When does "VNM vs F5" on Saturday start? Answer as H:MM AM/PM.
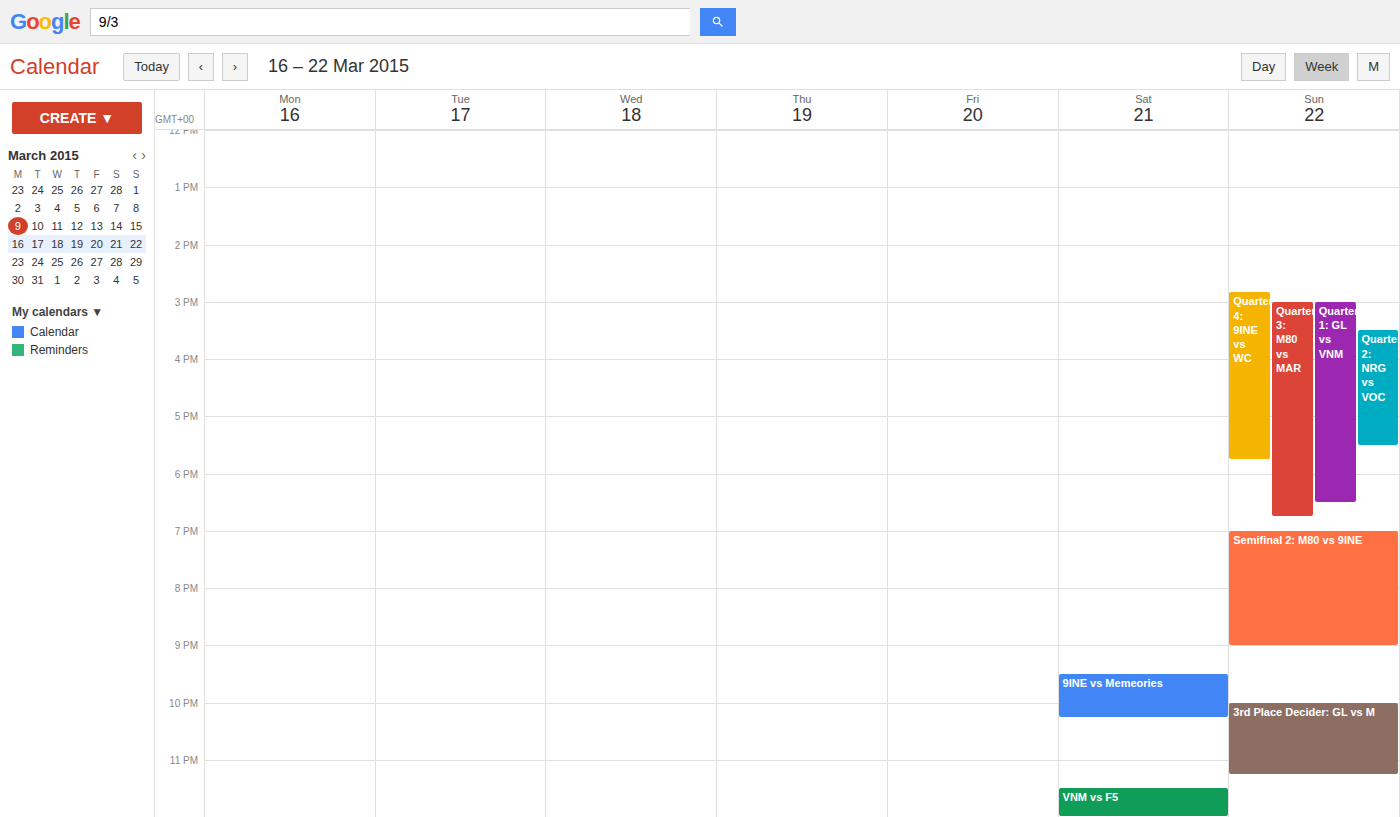
11:30 PM